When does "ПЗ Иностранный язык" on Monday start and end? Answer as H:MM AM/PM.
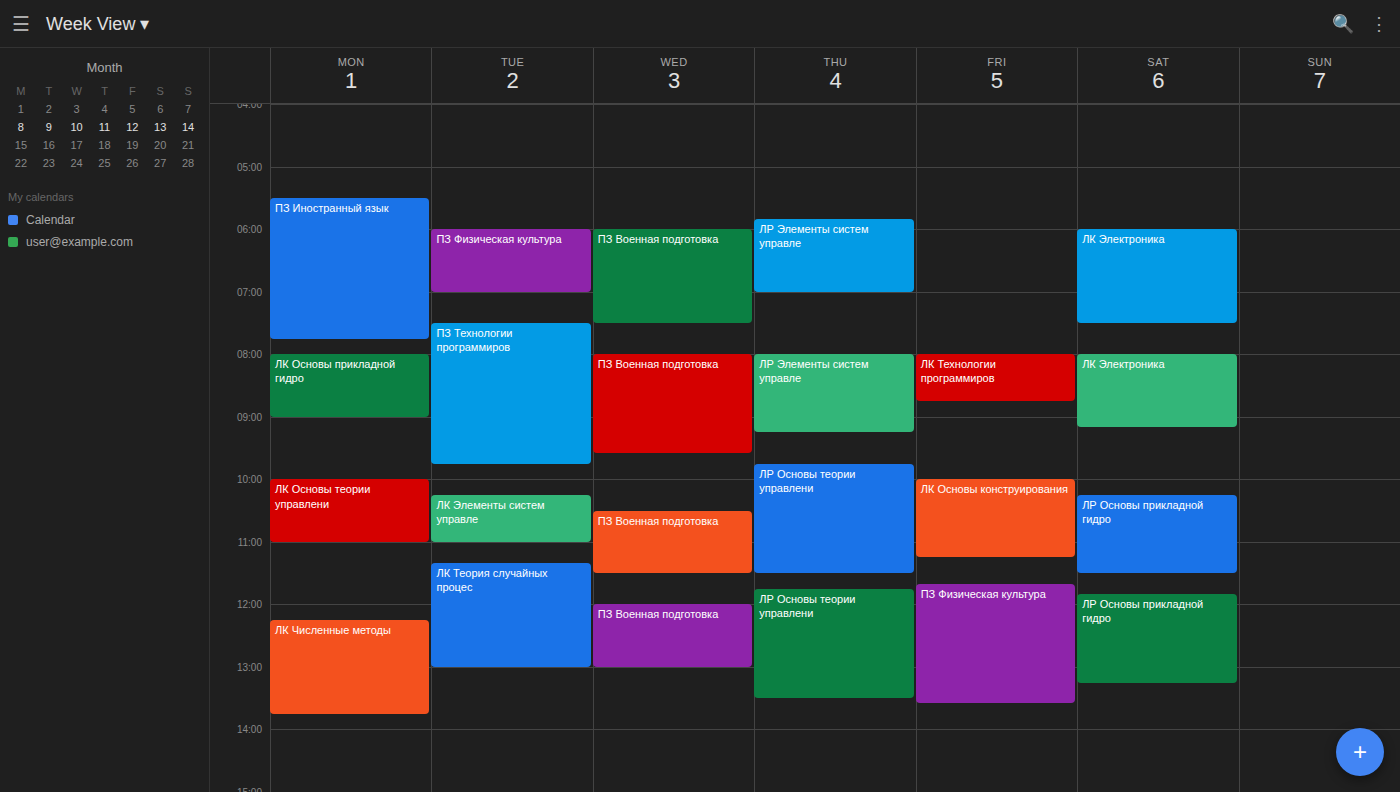
5:30 AM to 7:45 AM